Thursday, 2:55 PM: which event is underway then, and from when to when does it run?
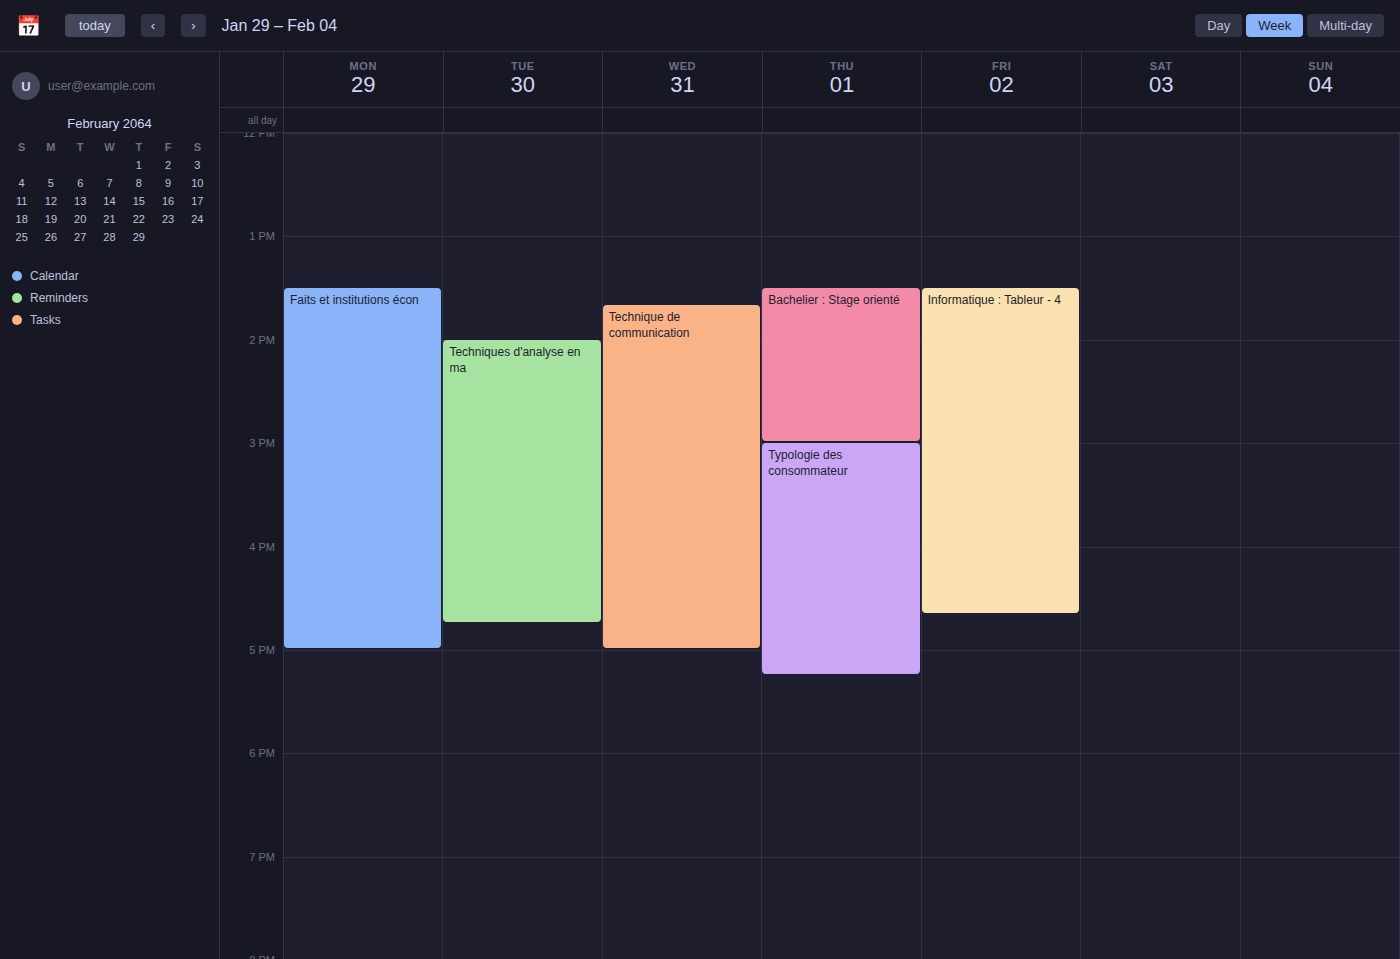
"Bachelier : Stage orienté", 1:30 PM to 3:00 PM